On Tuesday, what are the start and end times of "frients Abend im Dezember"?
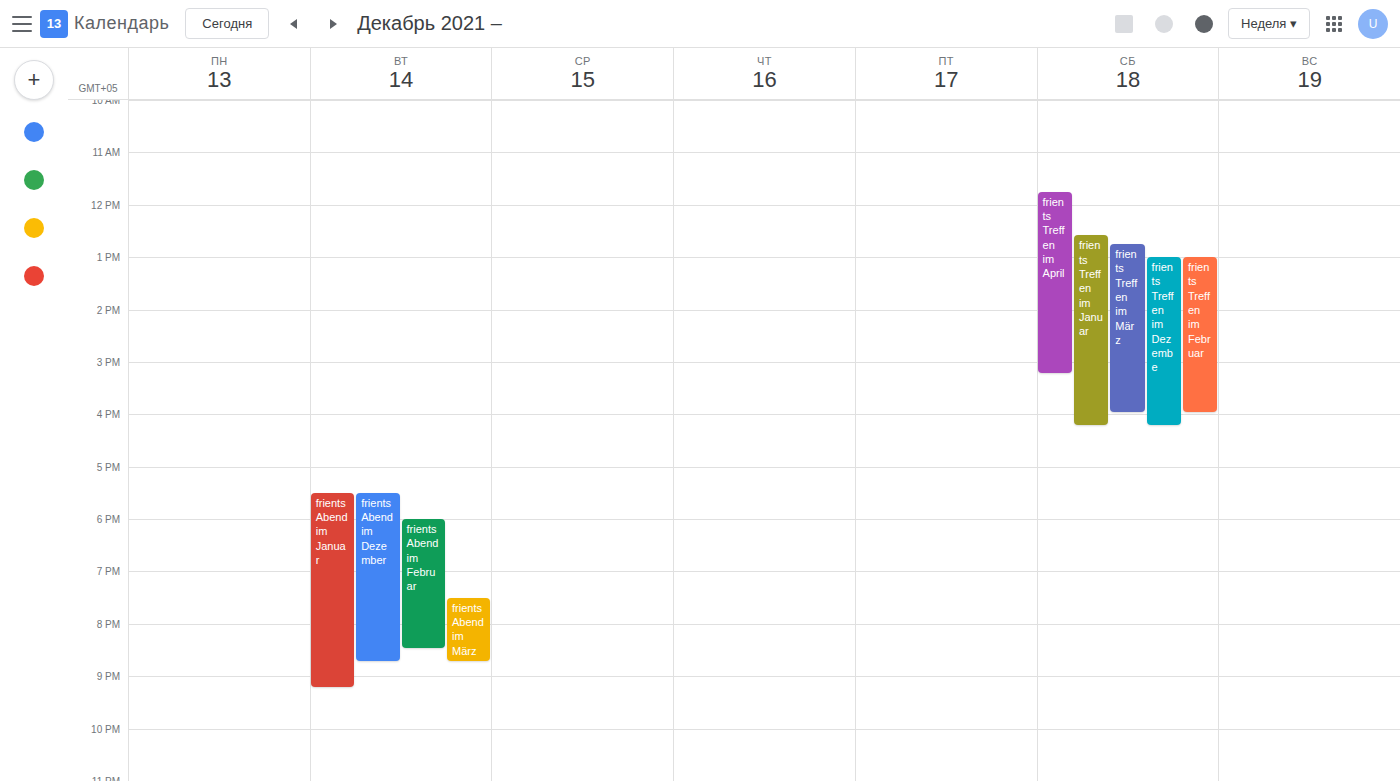
5:30 PM to 8:45 PM